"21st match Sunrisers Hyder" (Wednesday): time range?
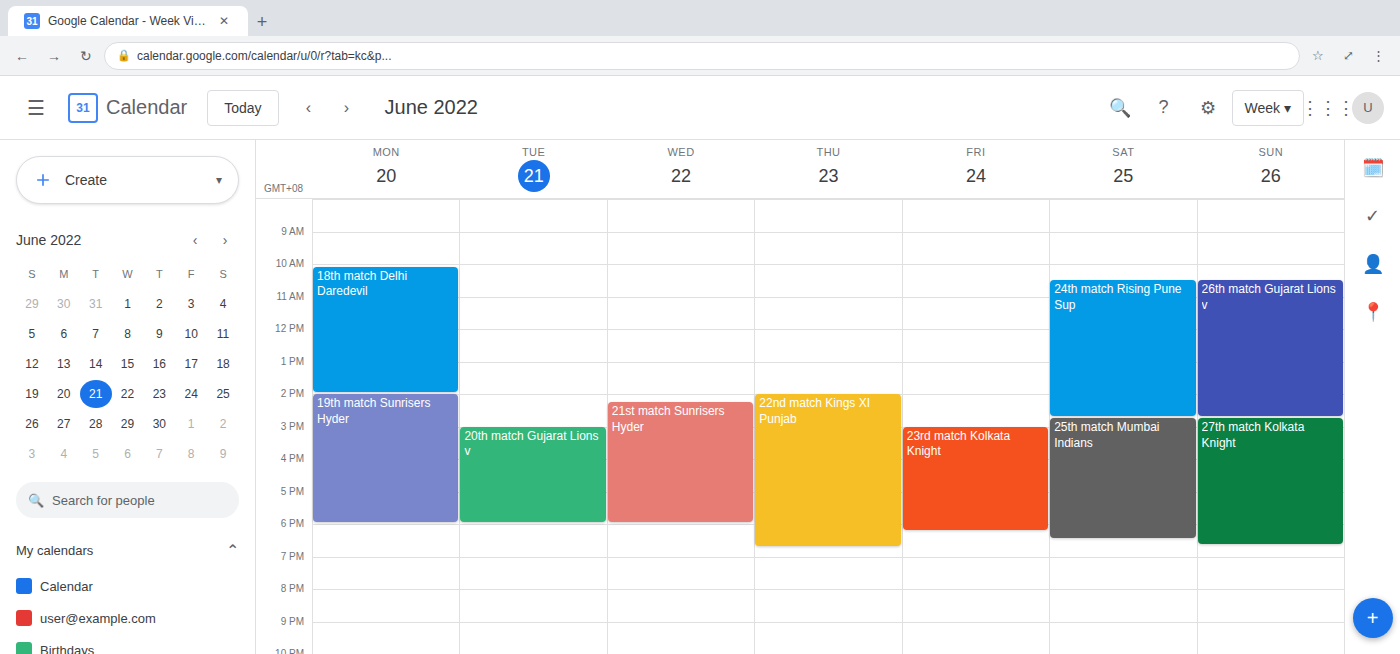
2:15 PM to 6:00 PM